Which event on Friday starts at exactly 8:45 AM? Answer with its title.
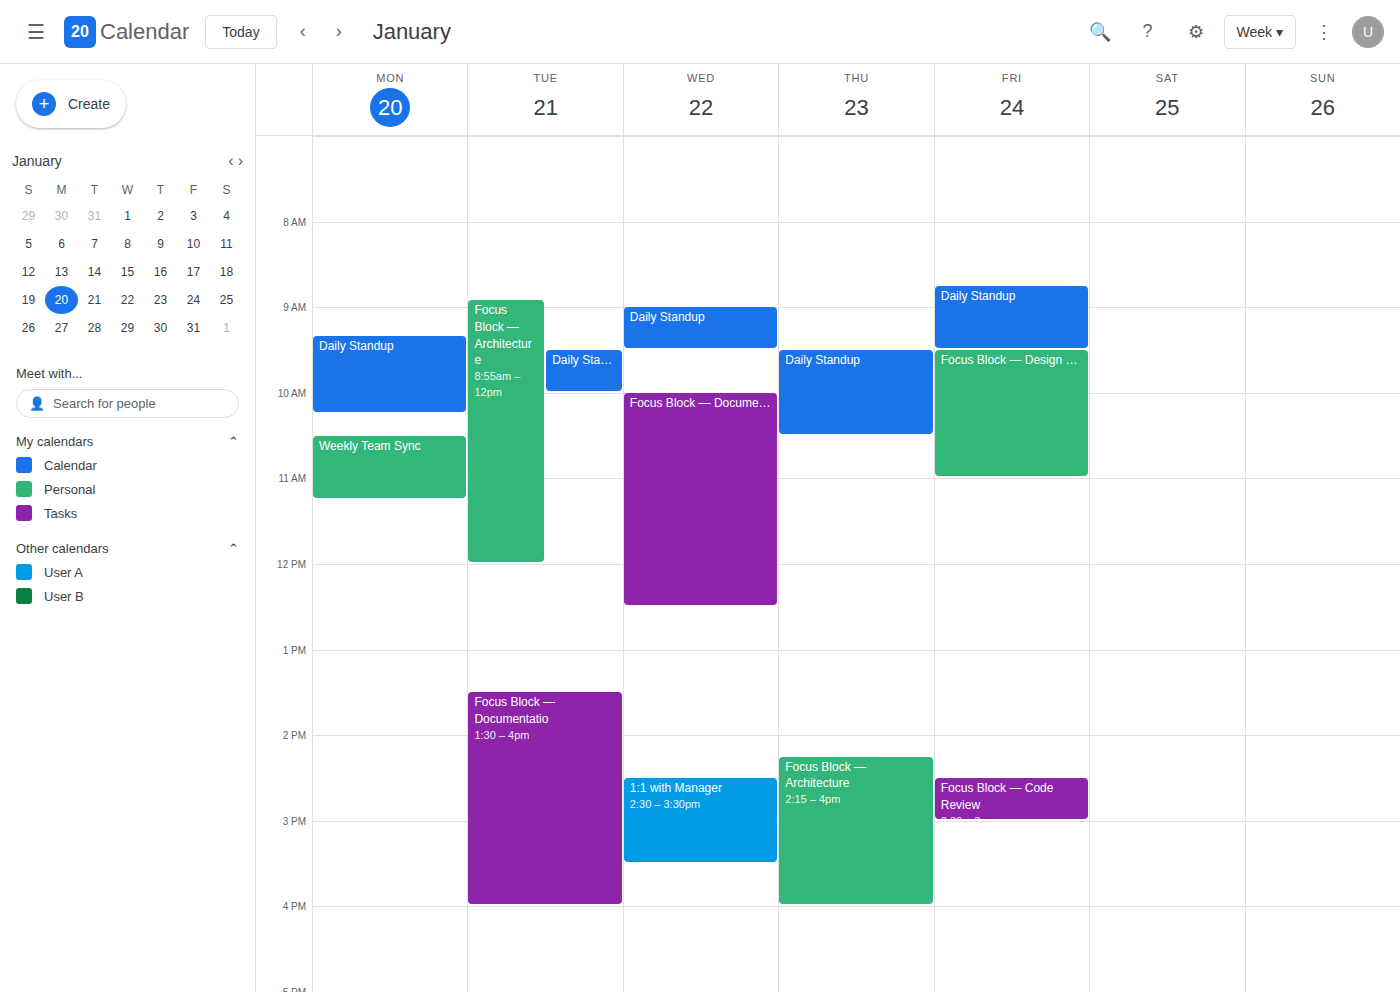
"Daily Standup"